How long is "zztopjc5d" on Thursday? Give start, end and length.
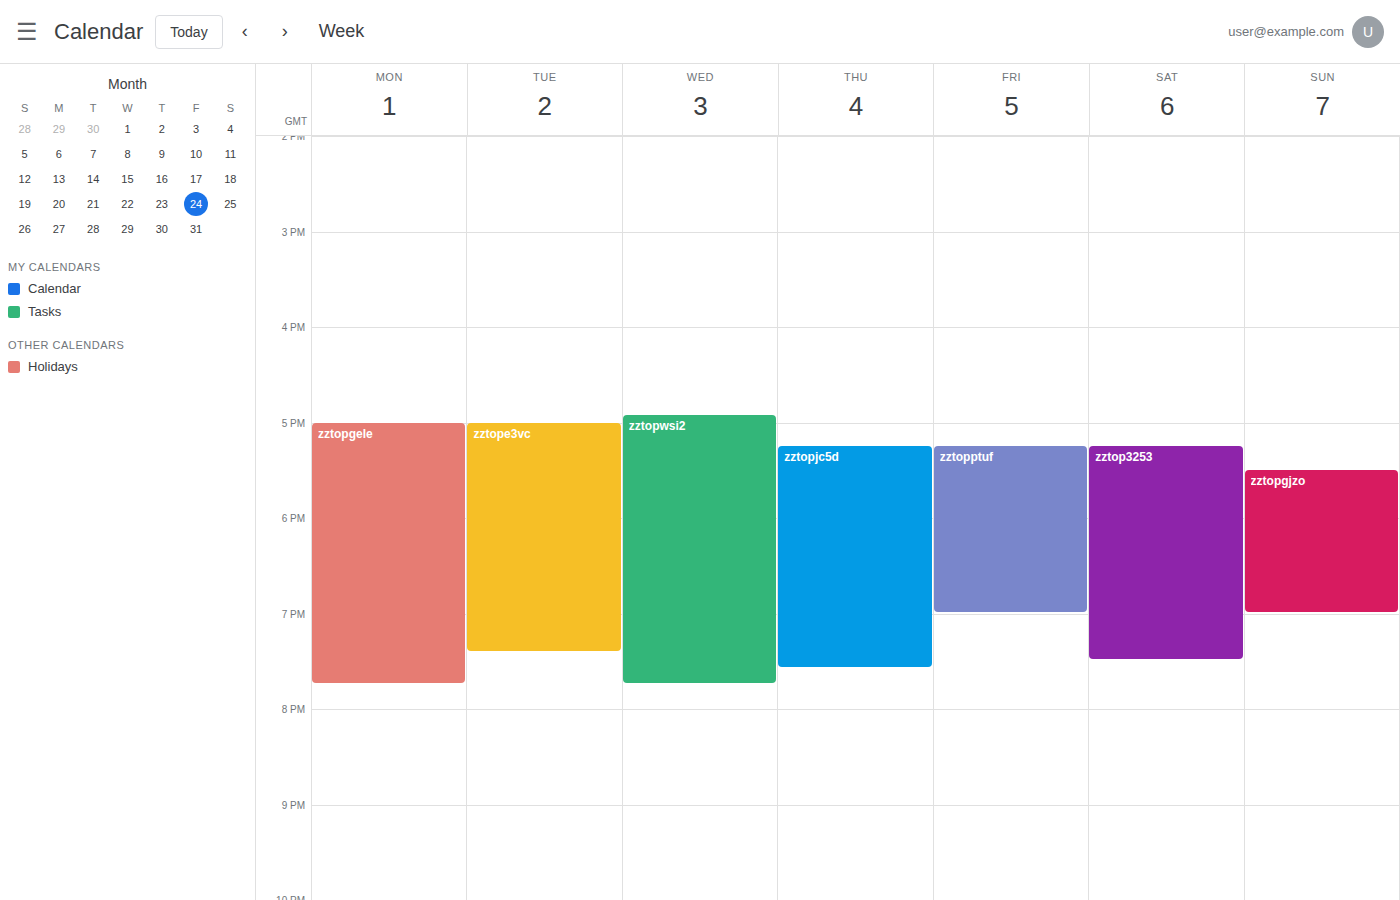
5:15 PM to 7:35 PM, 2 hours 20 minutes